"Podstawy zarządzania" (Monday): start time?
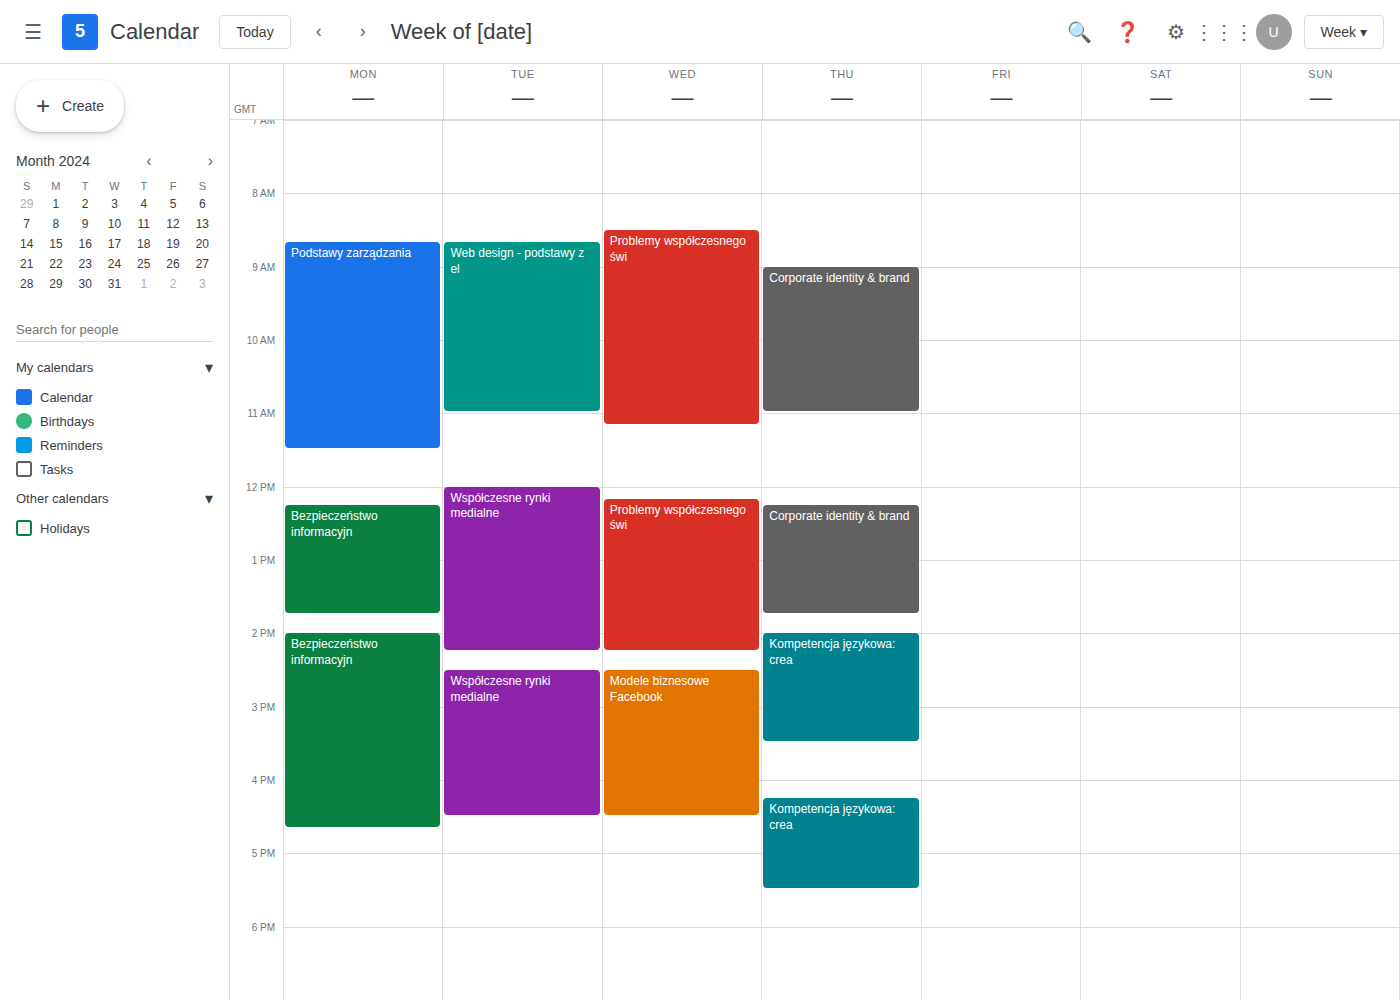
8:40 AM